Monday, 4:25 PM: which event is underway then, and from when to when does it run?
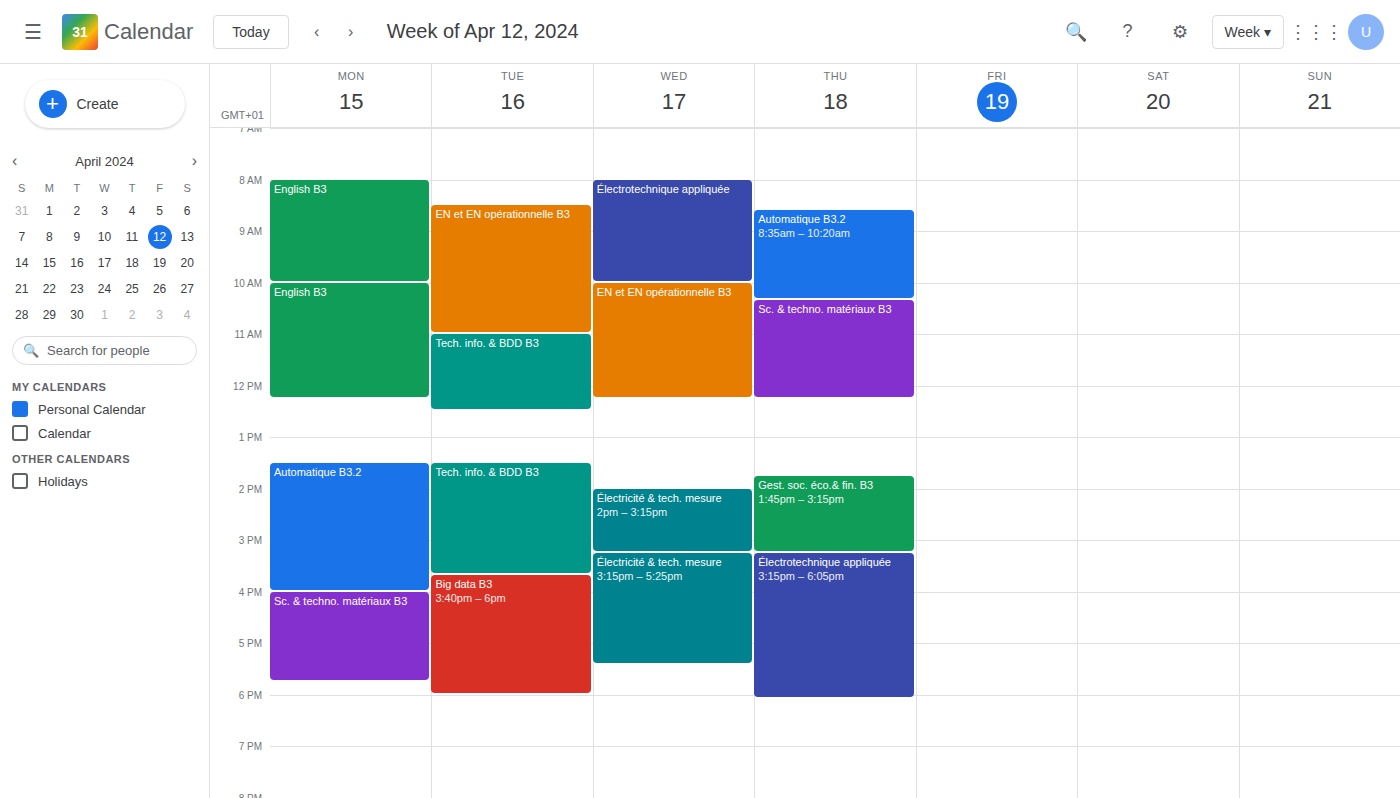
"Sc. & techno. matériaux B3", 4:00 PM to 5:45 PM